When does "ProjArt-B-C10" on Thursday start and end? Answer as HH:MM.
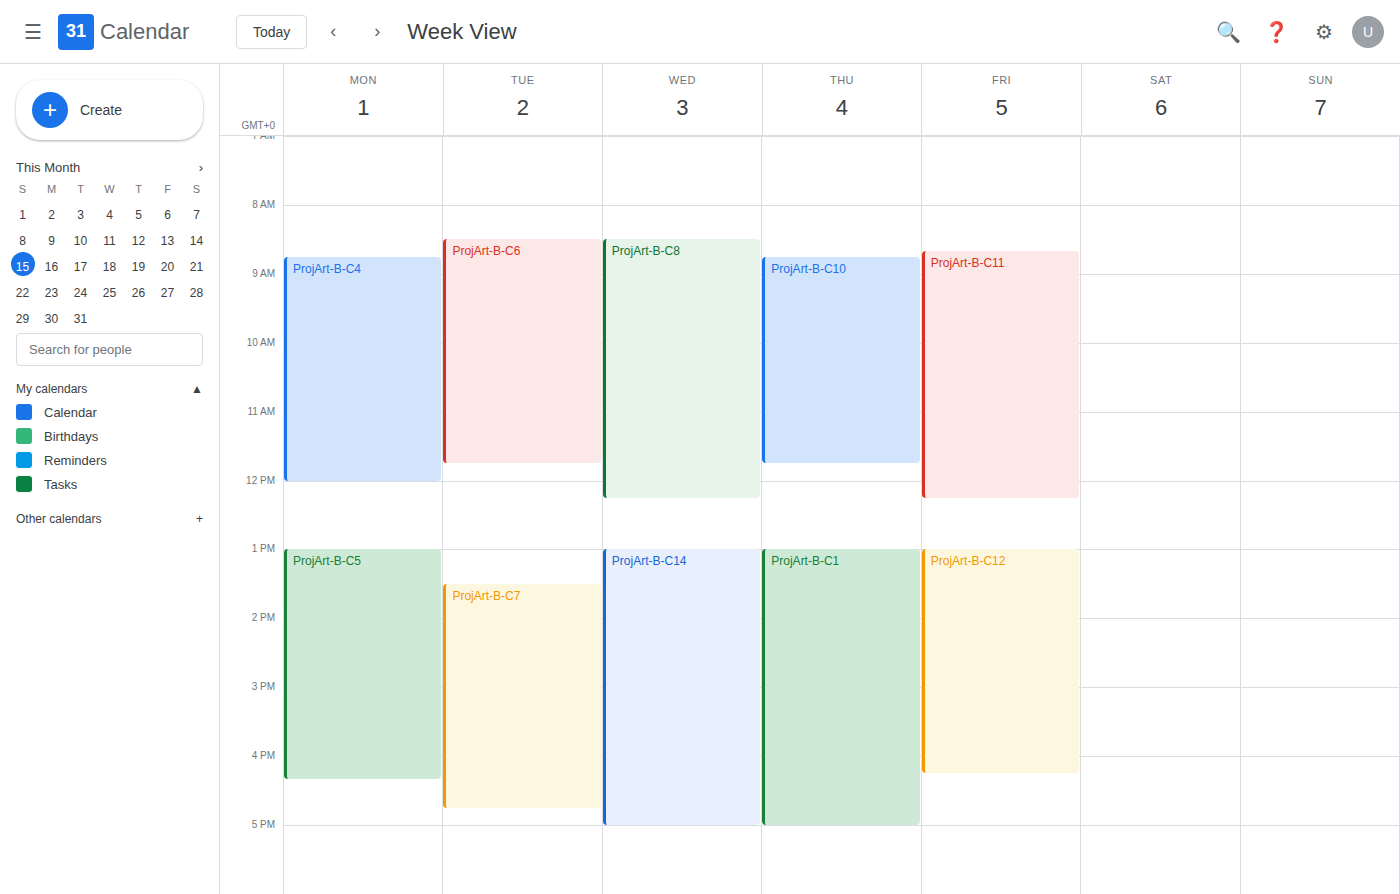
08:45 to 11:45